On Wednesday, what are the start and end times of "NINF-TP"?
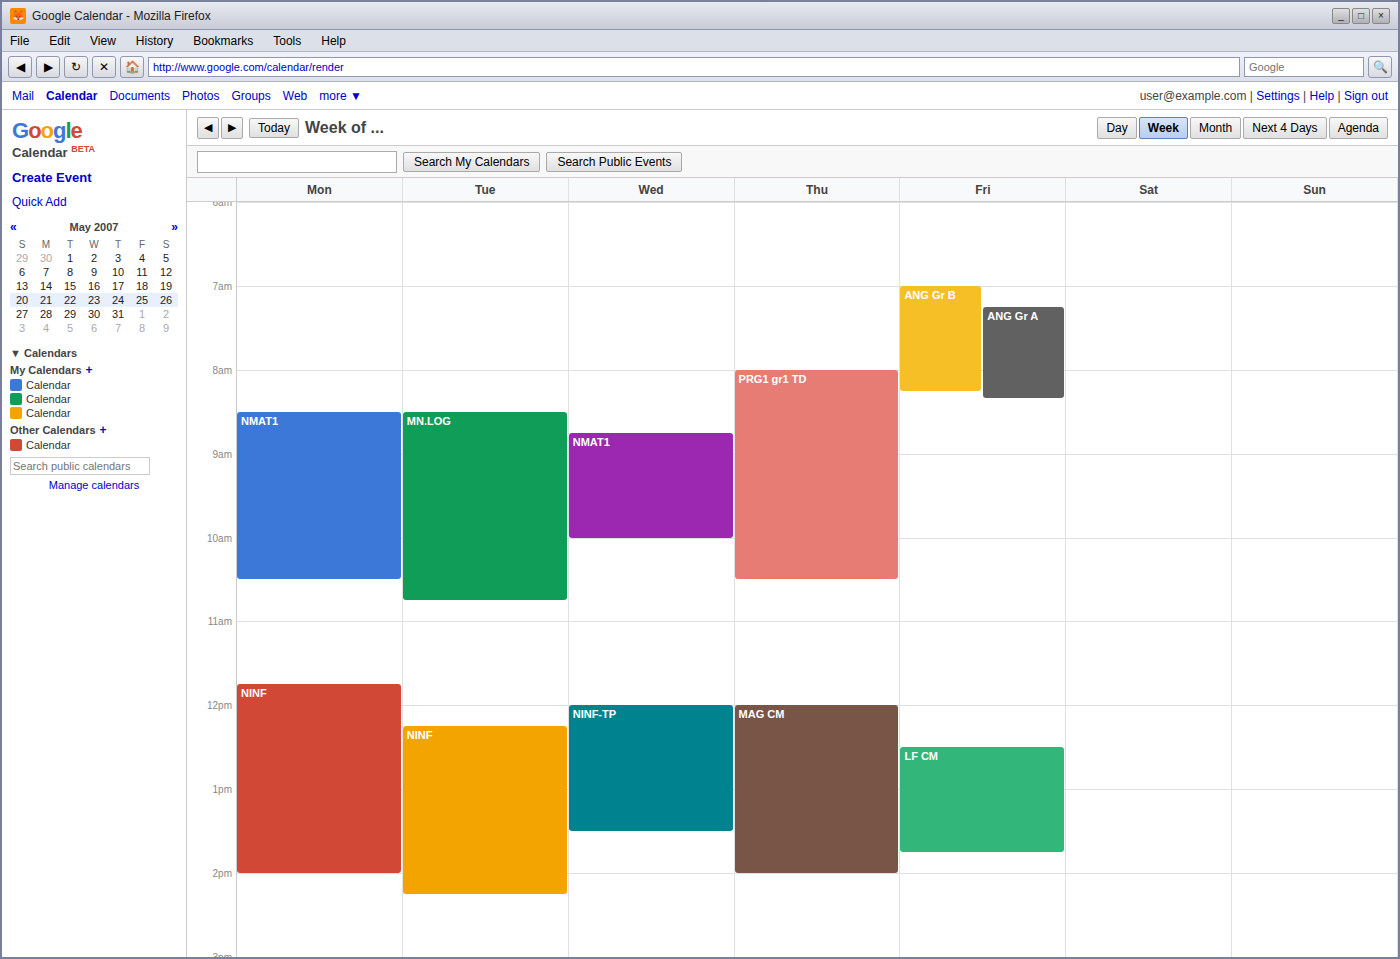
12:00 PM to 1:30 PM